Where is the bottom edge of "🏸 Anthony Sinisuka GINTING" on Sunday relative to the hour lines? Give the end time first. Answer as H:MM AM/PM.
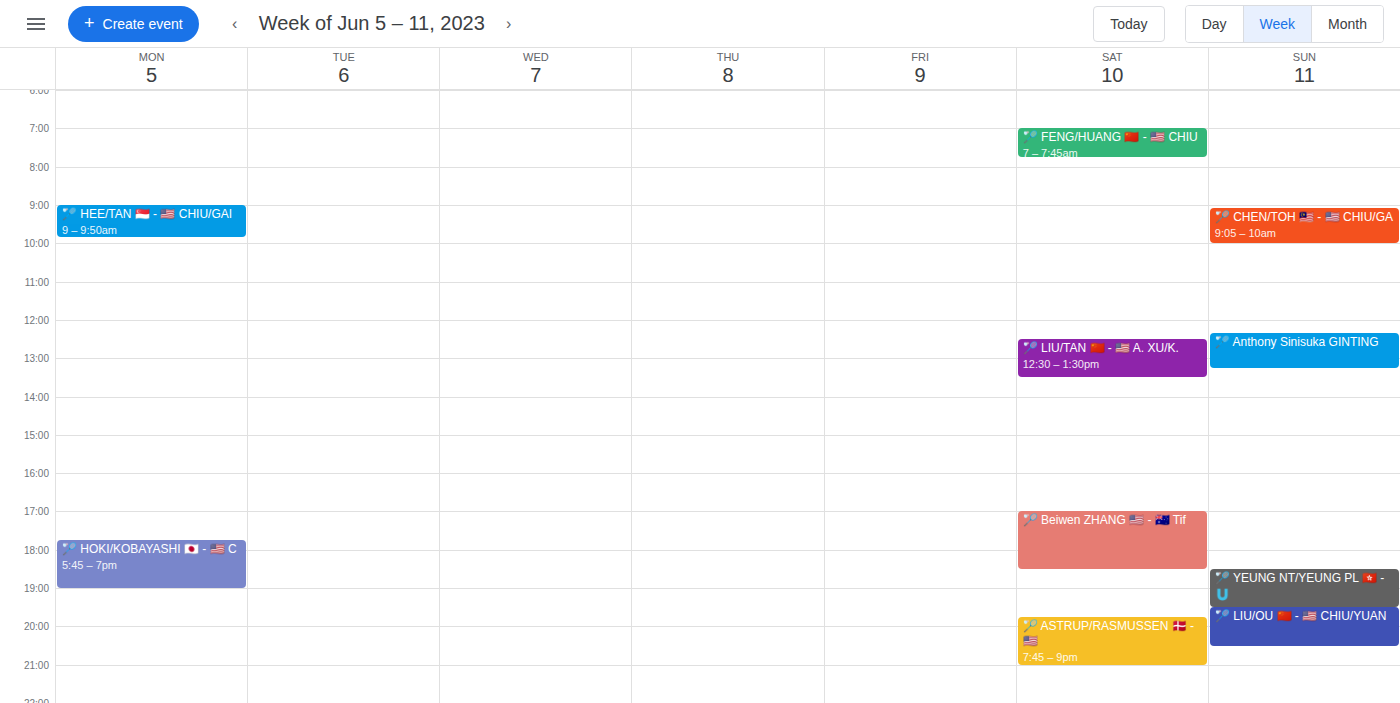
1:15 PM -- neither: a quarter of the way from the 1 PM line to the 2 PM line.